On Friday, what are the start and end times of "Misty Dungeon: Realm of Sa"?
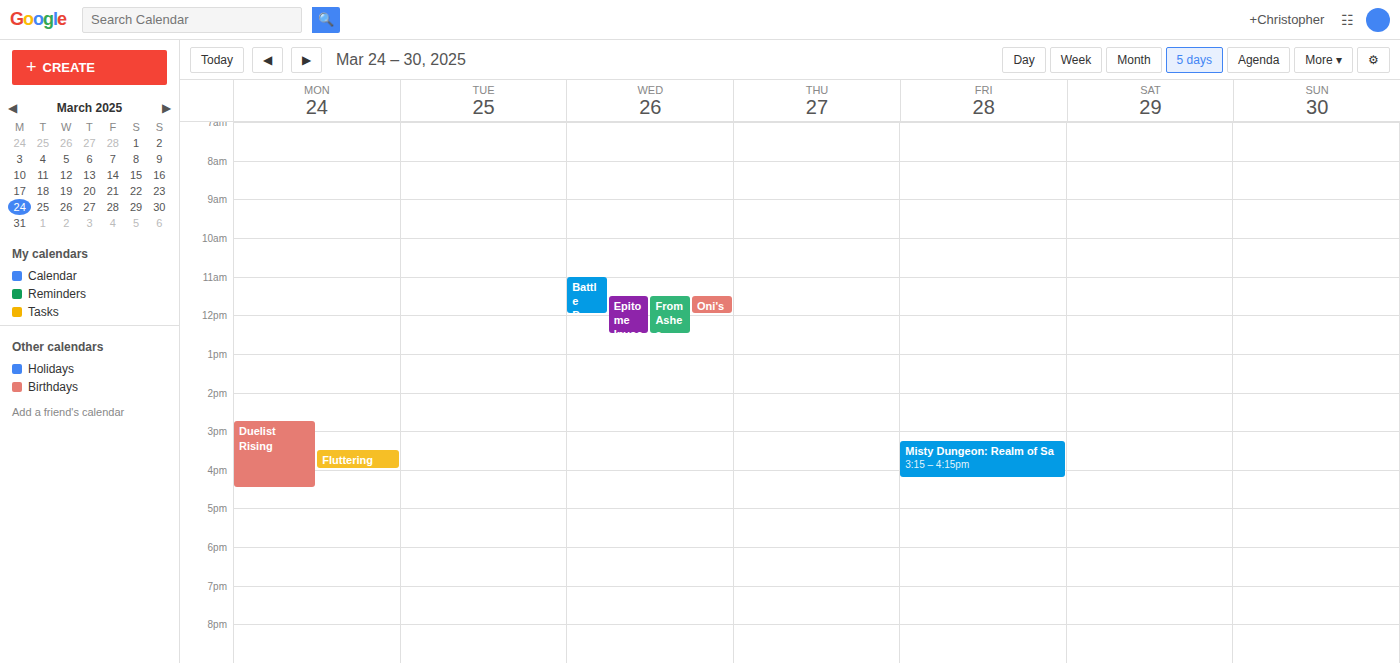
3:15 PM to 4:15 PM